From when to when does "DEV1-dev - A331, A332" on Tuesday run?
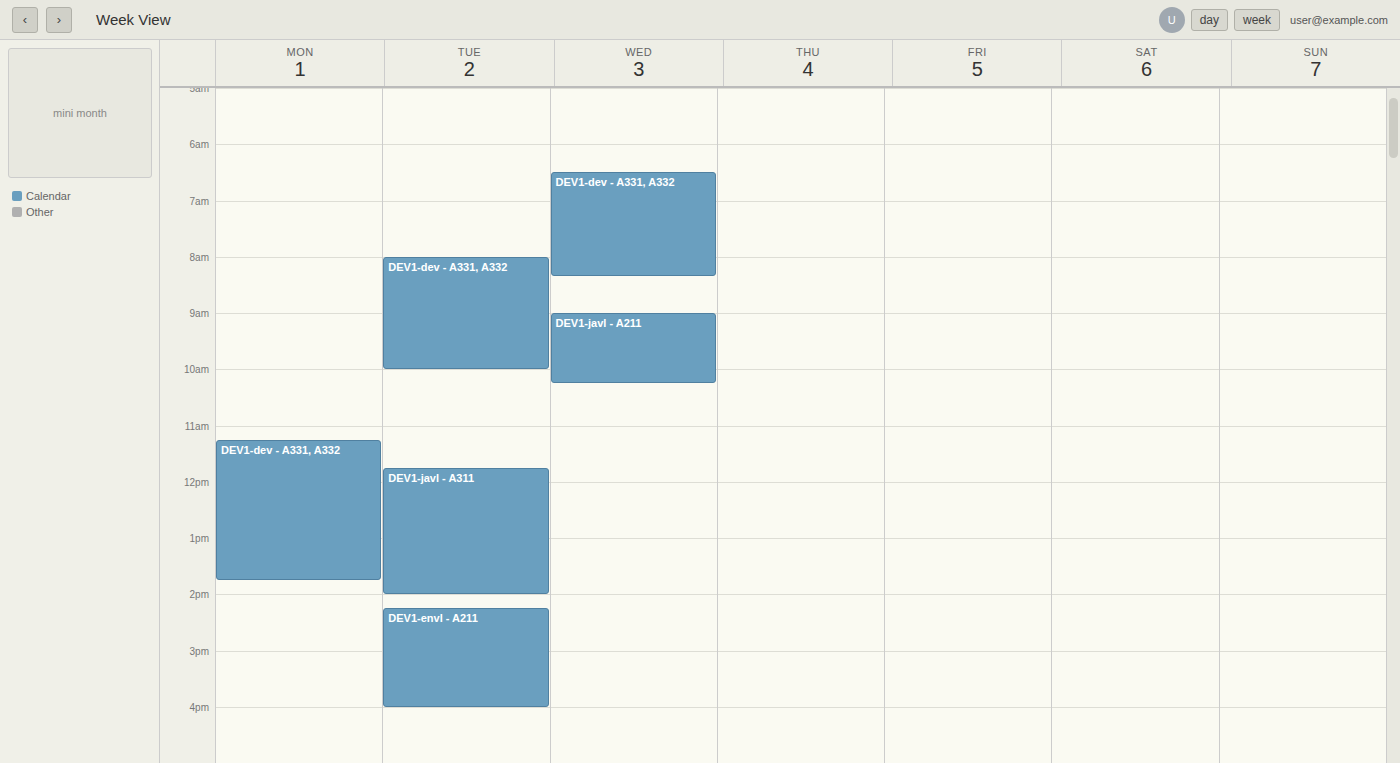
8:00 AM to 10:00 AM